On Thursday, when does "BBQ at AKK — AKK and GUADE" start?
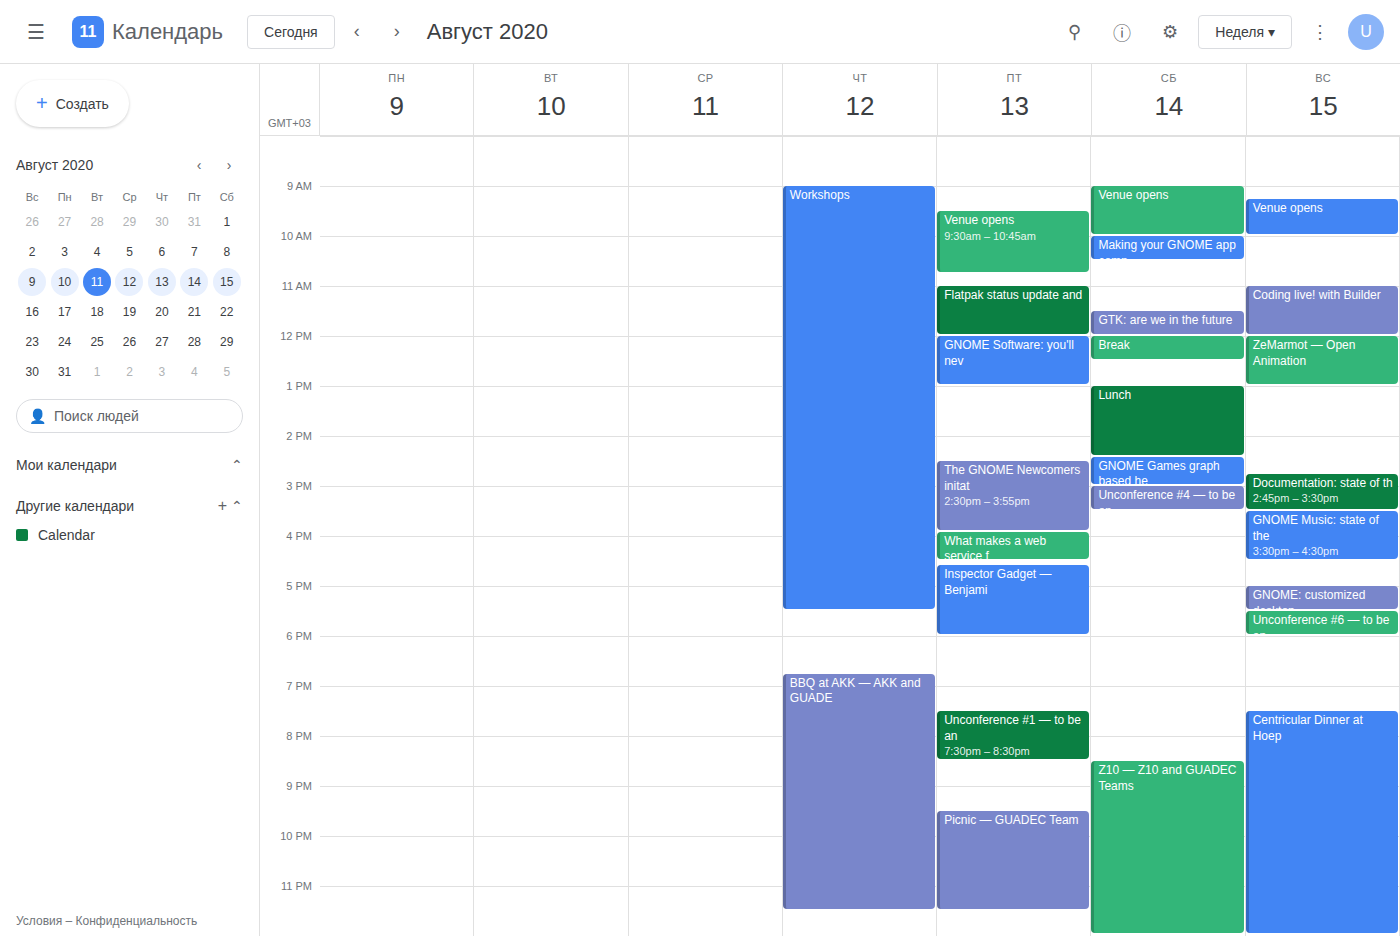
6:45 PM